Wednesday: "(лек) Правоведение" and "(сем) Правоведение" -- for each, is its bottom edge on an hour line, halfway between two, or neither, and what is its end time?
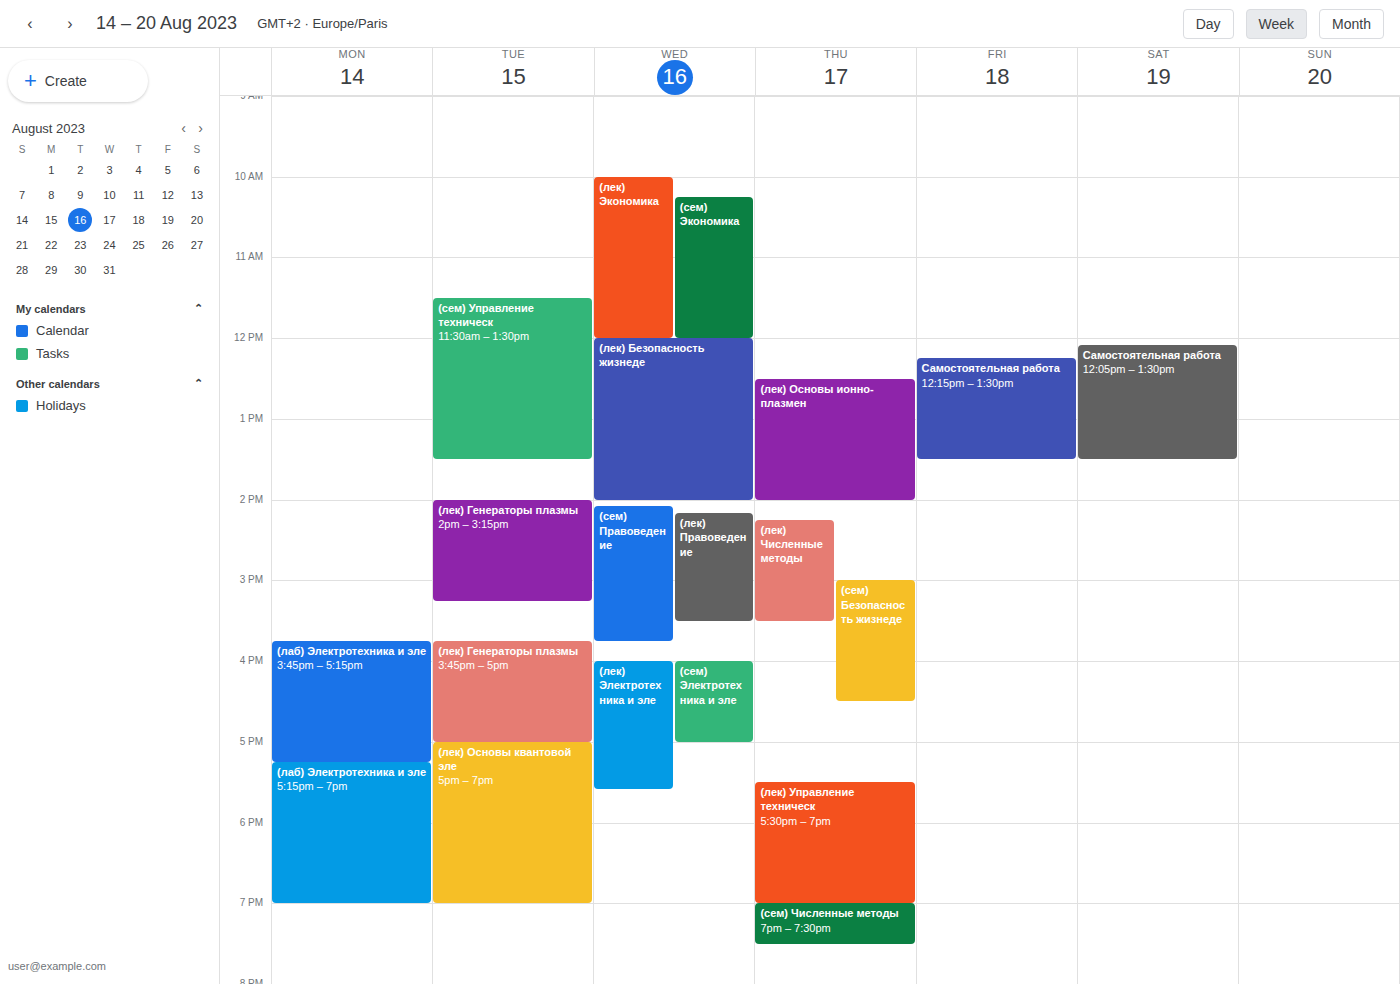
"(лек) Правоведение": 3:30 PM, halfway between the 3 PM and 4 PM lines. "(сем) Правоведение": 3:45 PM, neither: three quarters of the way from the 3 PM line to the 4 PM line.